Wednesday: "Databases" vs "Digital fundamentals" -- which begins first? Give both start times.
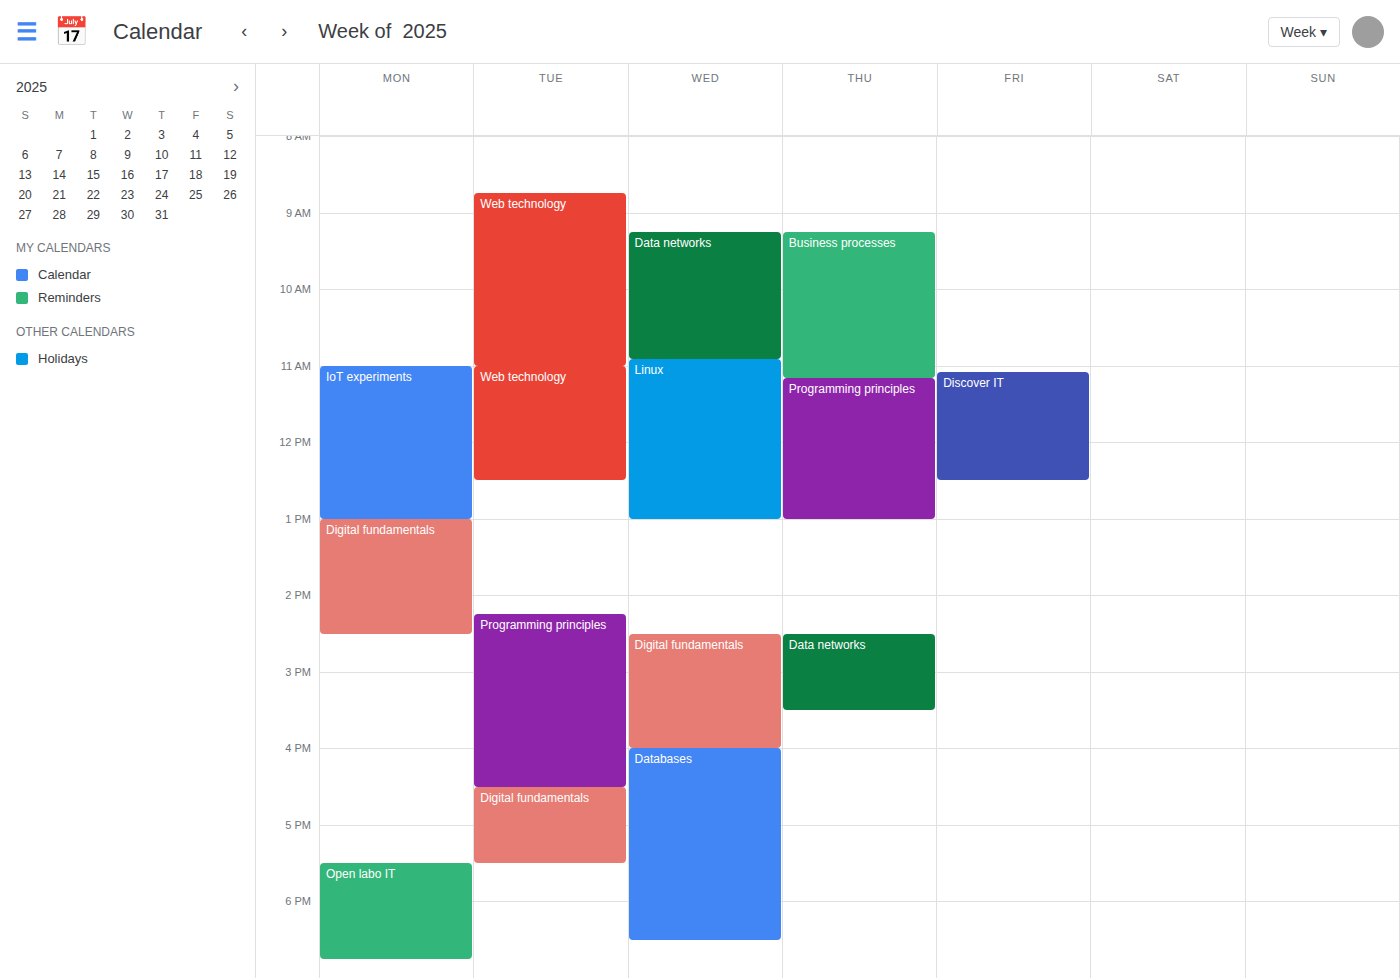
"Digital fundamentals" 2:30 PM; "Databases" 4:00 PM.